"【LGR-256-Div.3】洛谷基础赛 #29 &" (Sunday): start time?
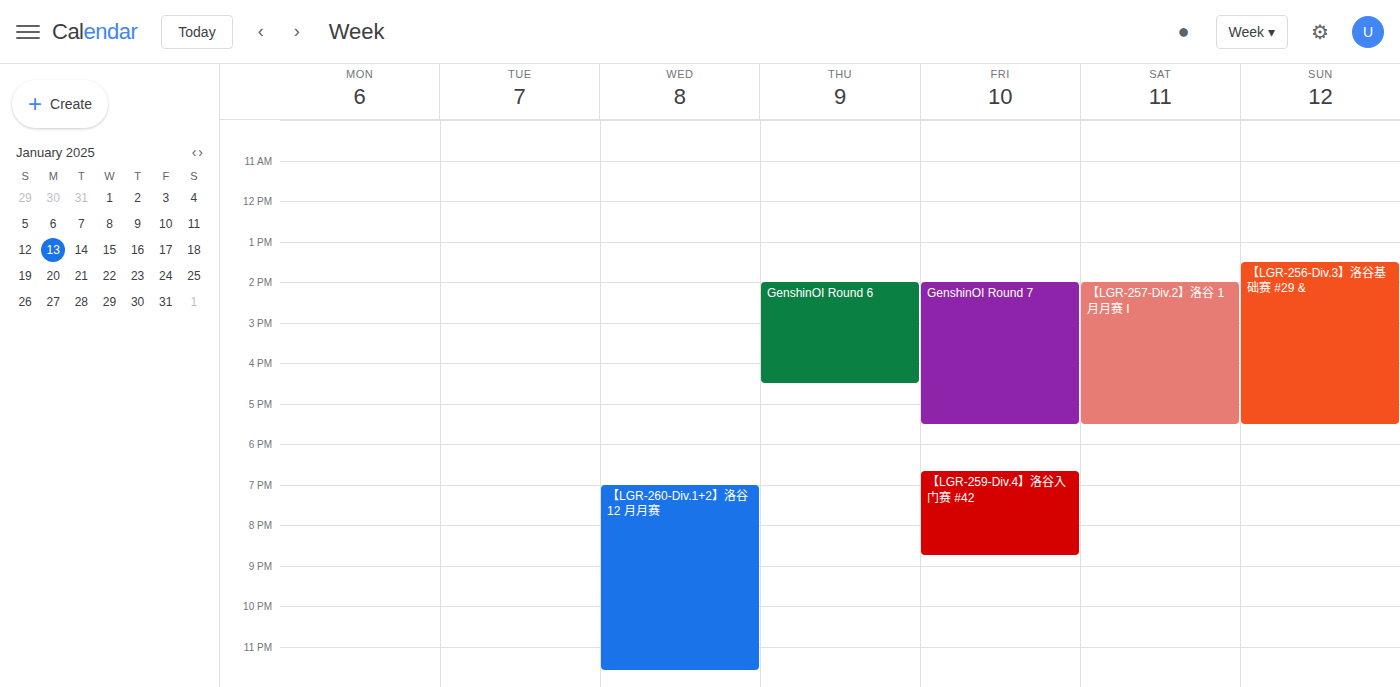
1:30 PM